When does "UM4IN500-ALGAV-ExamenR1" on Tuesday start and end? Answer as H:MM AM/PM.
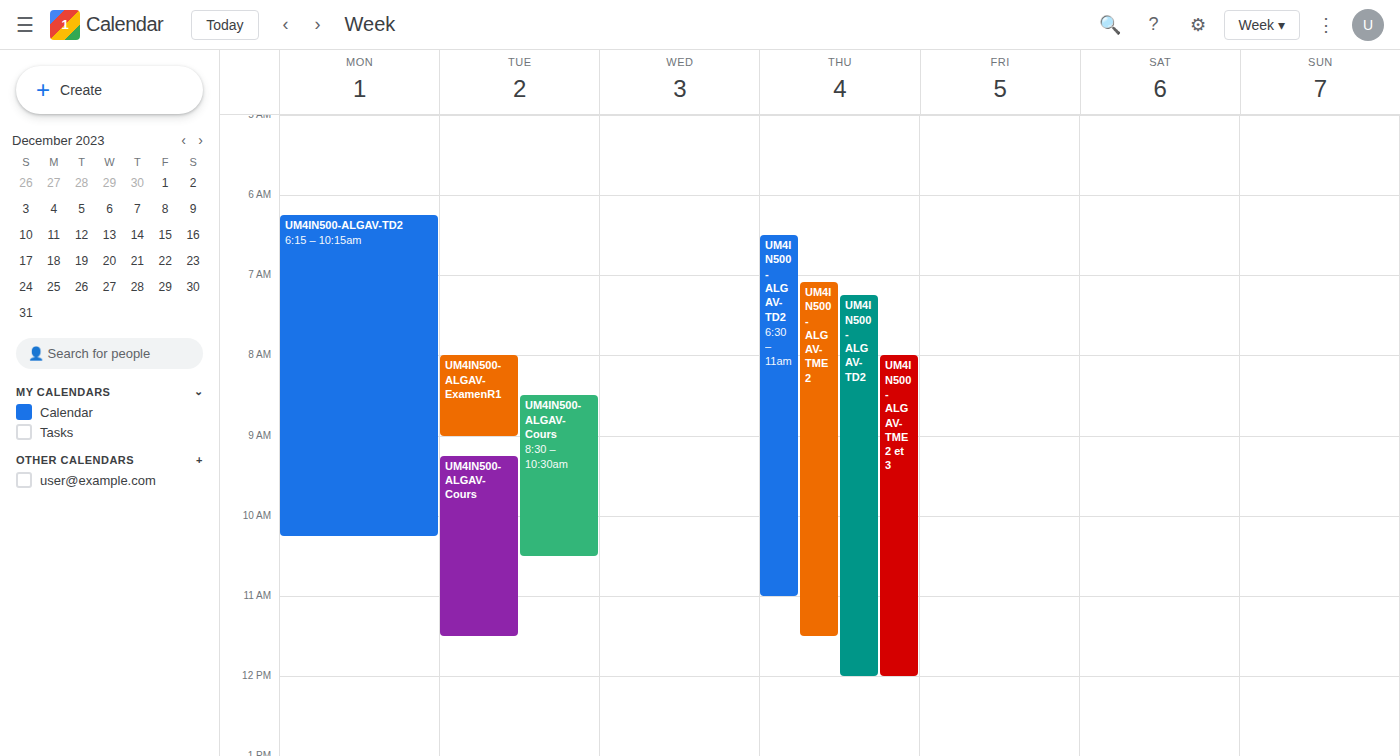
8:00 AM to 9:00 AM